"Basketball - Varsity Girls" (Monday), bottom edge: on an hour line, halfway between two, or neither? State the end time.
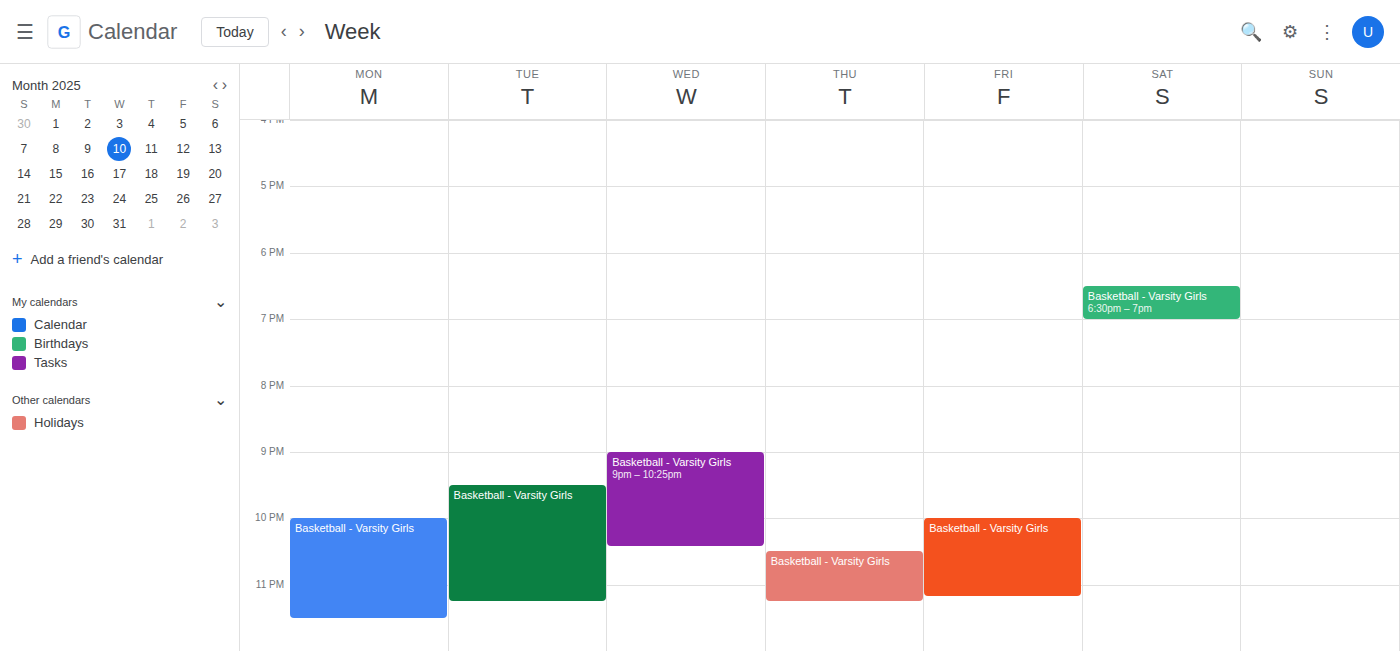
23:30 -- halfway between the 23:00 and 24:00 lines.